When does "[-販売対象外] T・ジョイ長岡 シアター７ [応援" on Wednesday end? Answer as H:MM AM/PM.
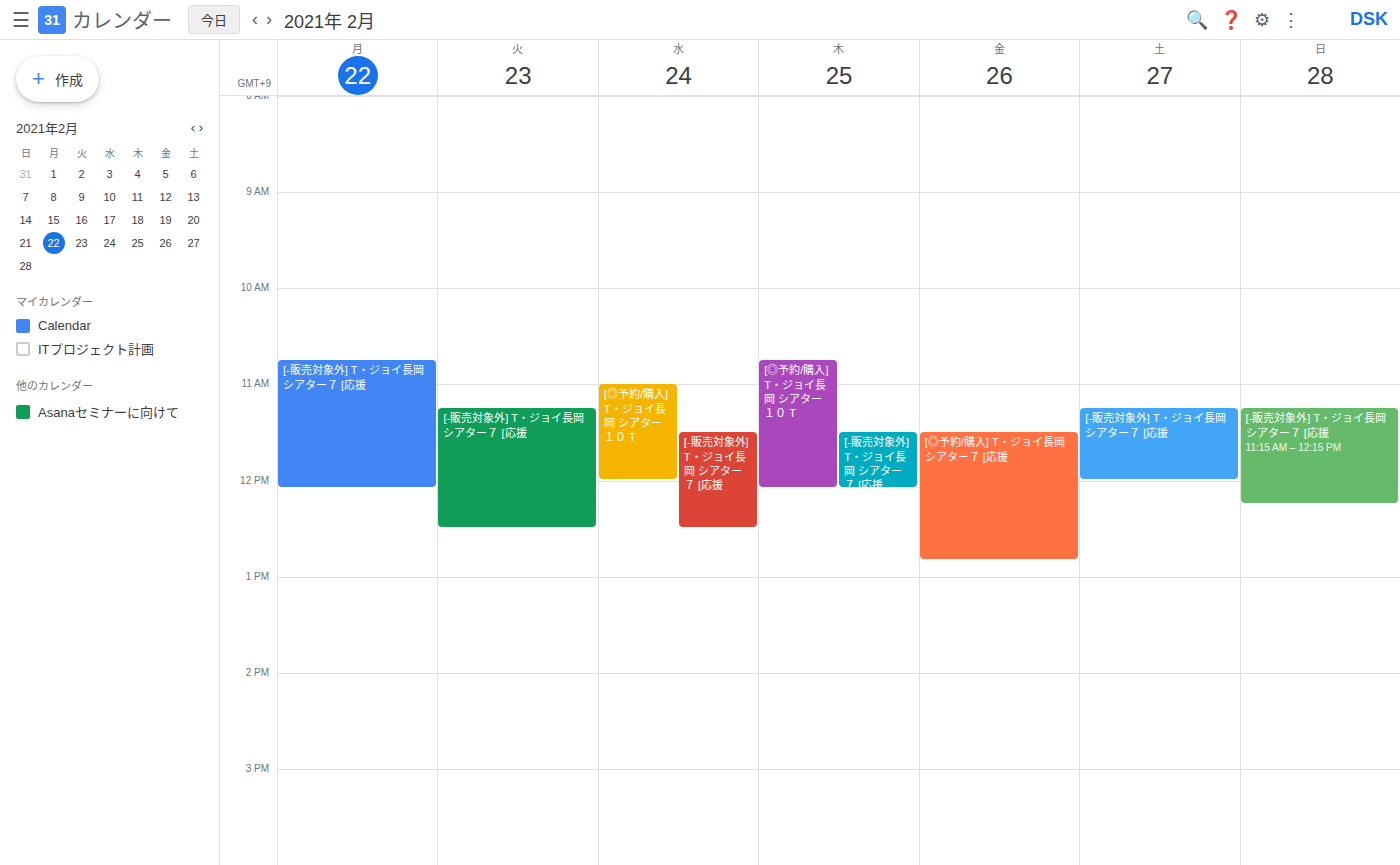
12:30 PM